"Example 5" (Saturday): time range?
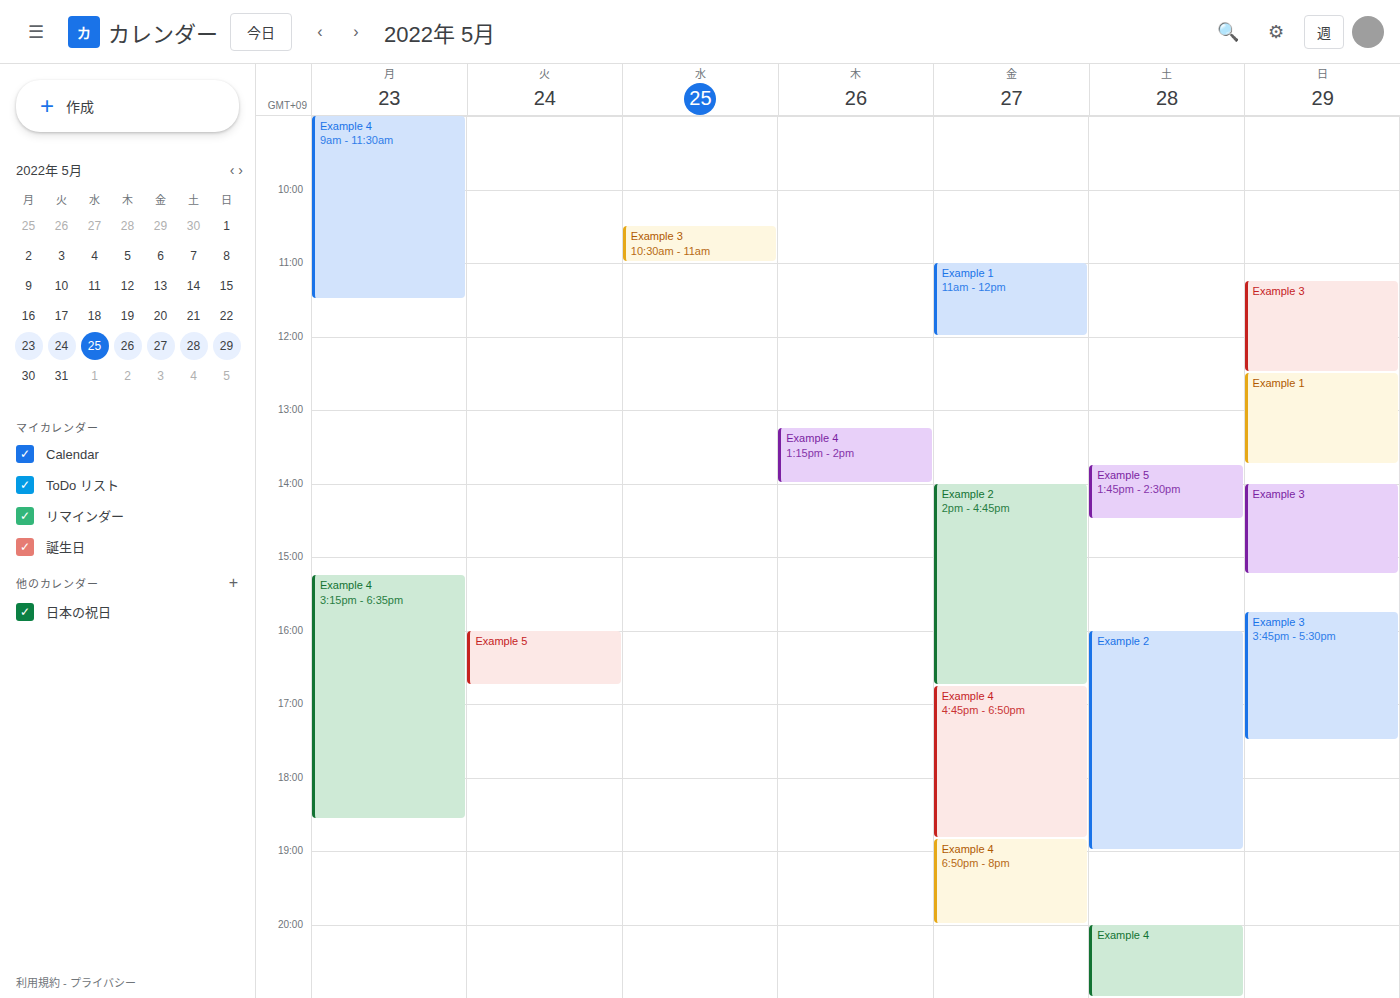
1:45 PM to 2:30 PM